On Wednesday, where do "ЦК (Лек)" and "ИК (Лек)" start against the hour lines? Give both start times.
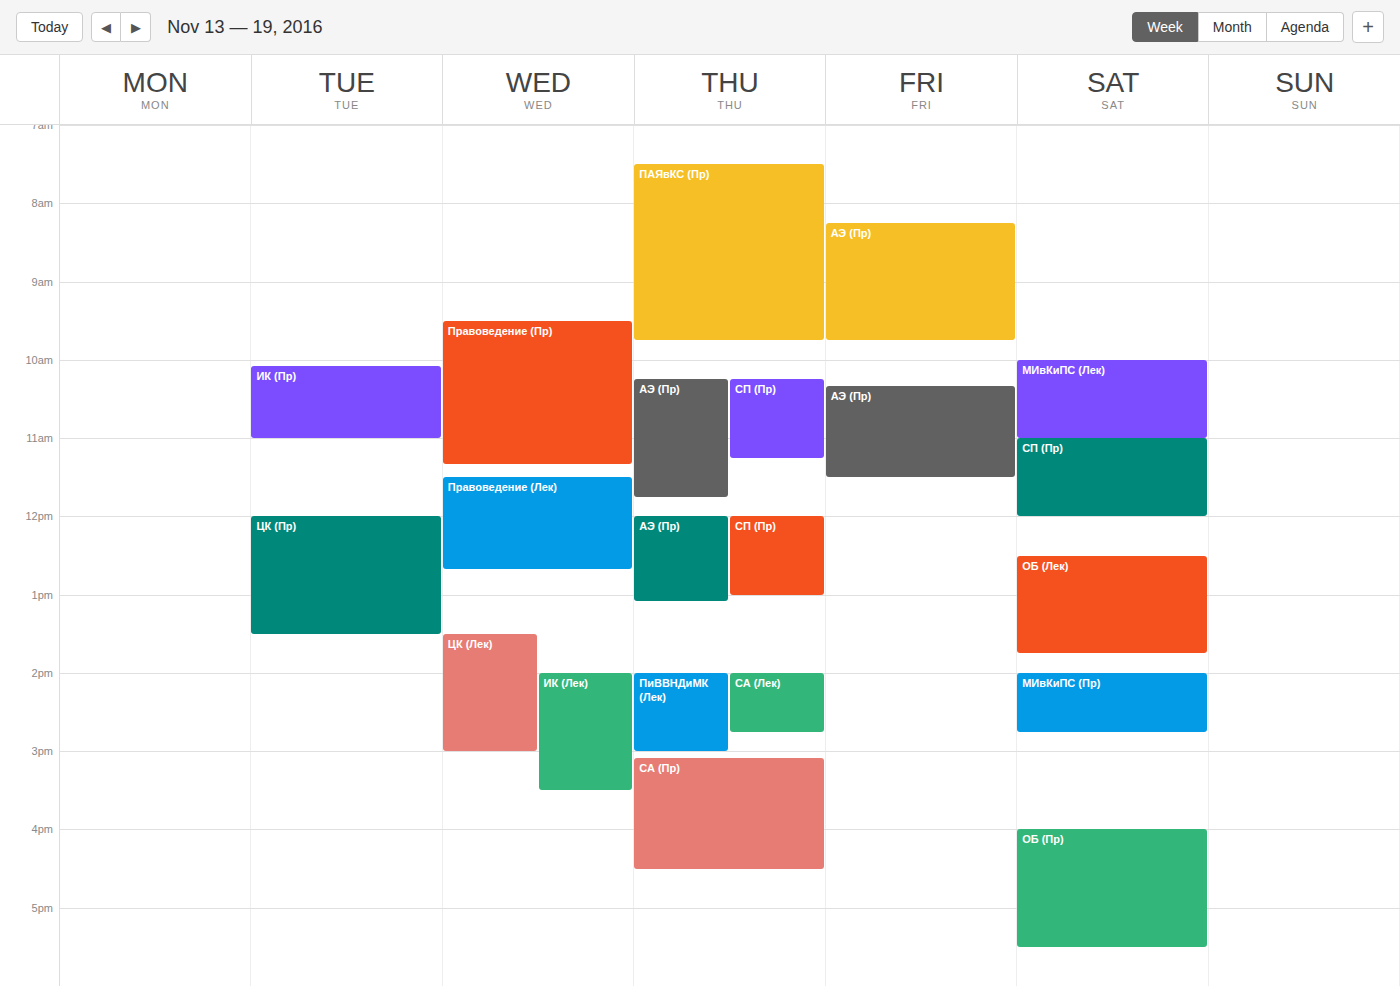
"ЦК (Лек)": 13:30, halfway between the 13:00 and 14:00 lines. "ИК (Лек)": 14:00, exactly on the 14:00 line.